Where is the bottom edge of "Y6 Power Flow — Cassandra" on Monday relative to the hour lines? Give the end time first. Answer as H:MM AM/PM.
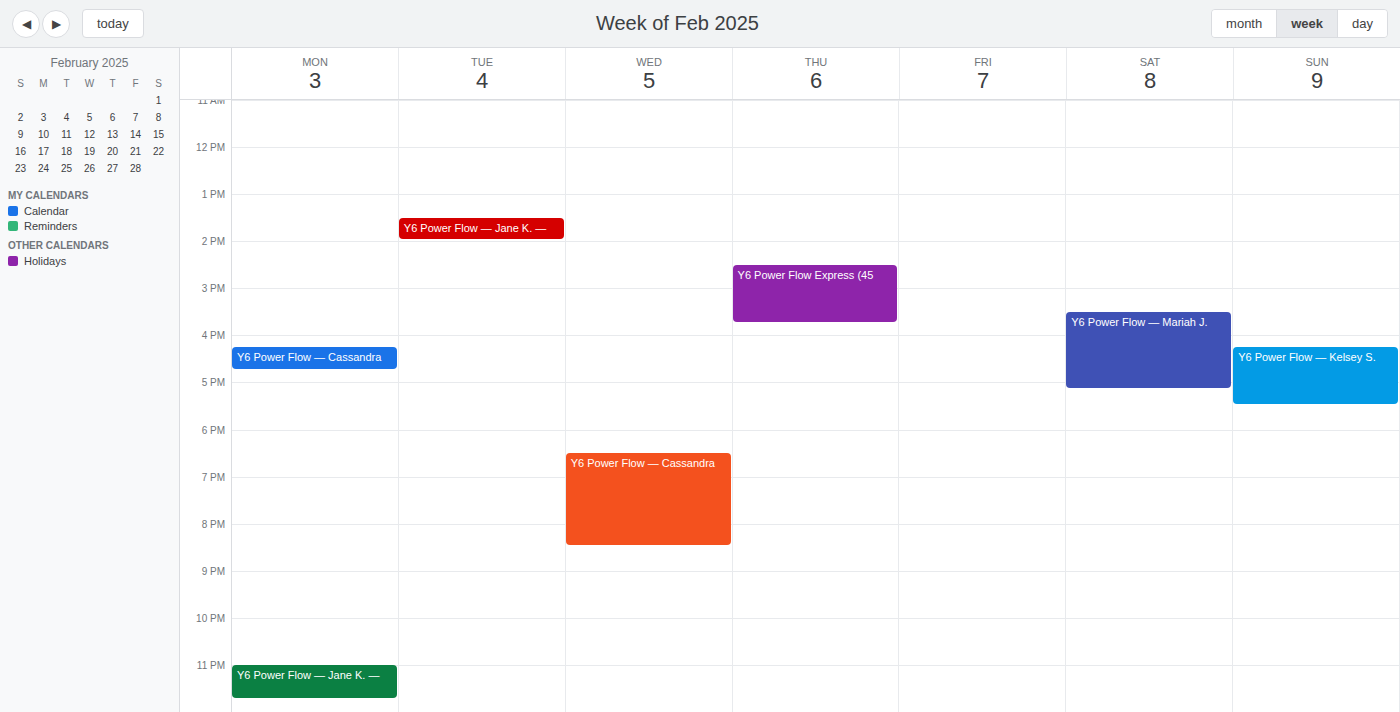
4:45 PM -- neither: three quarters of the way from the 4 PM line to the 5 PM line.